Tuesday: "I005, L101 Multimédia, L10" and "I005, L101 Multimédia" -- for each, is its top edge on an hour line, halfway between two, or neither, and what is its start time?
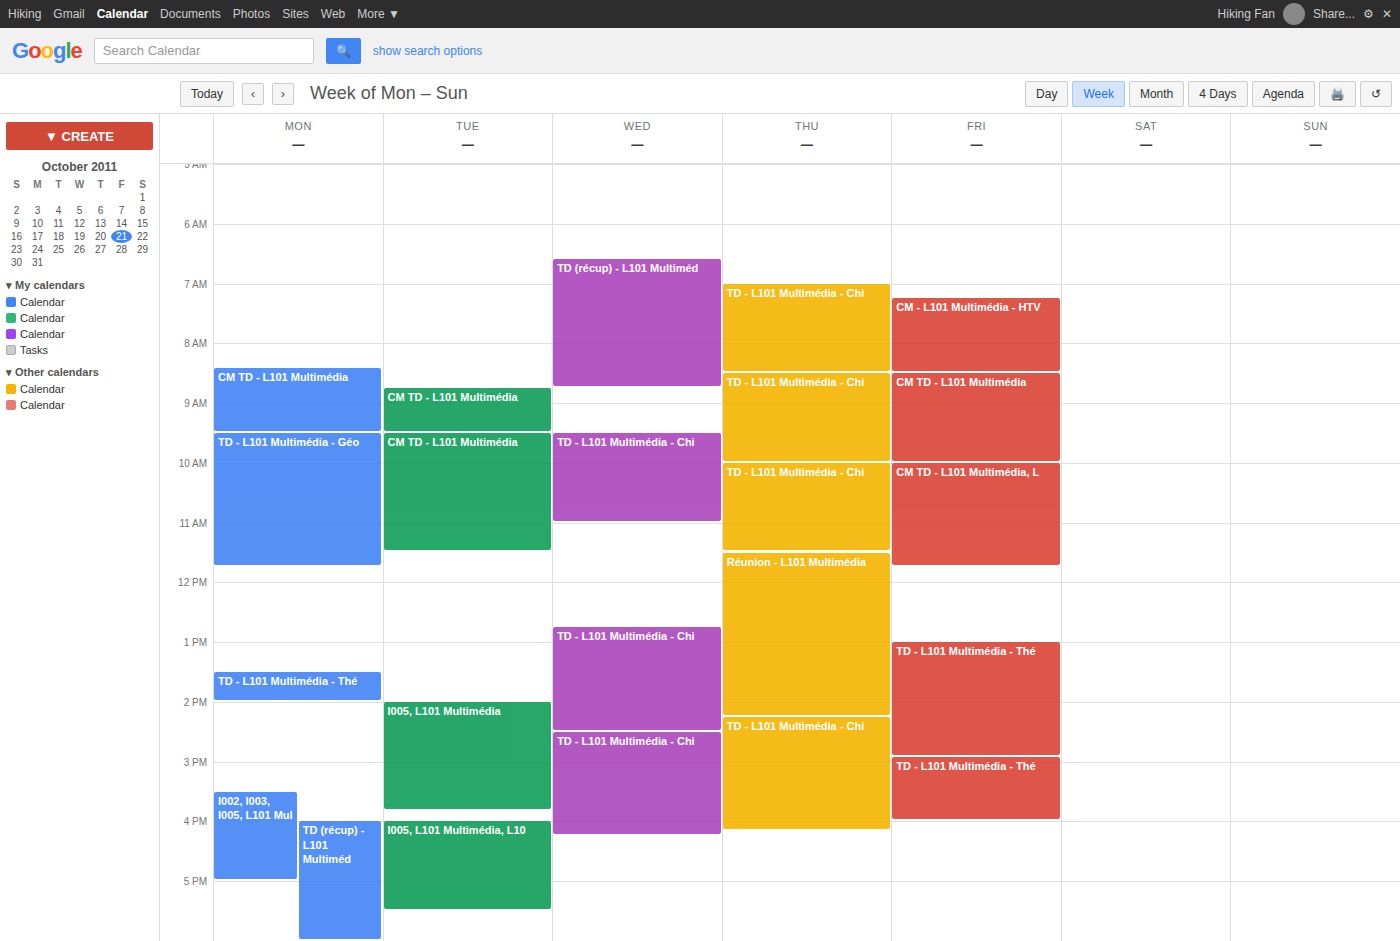
"I005, L101 Multimédia, L10": 16:00, exactly on the 16:00 line. "I005, L101 Multimédia": 14:00, exactly on the 14:00 line.